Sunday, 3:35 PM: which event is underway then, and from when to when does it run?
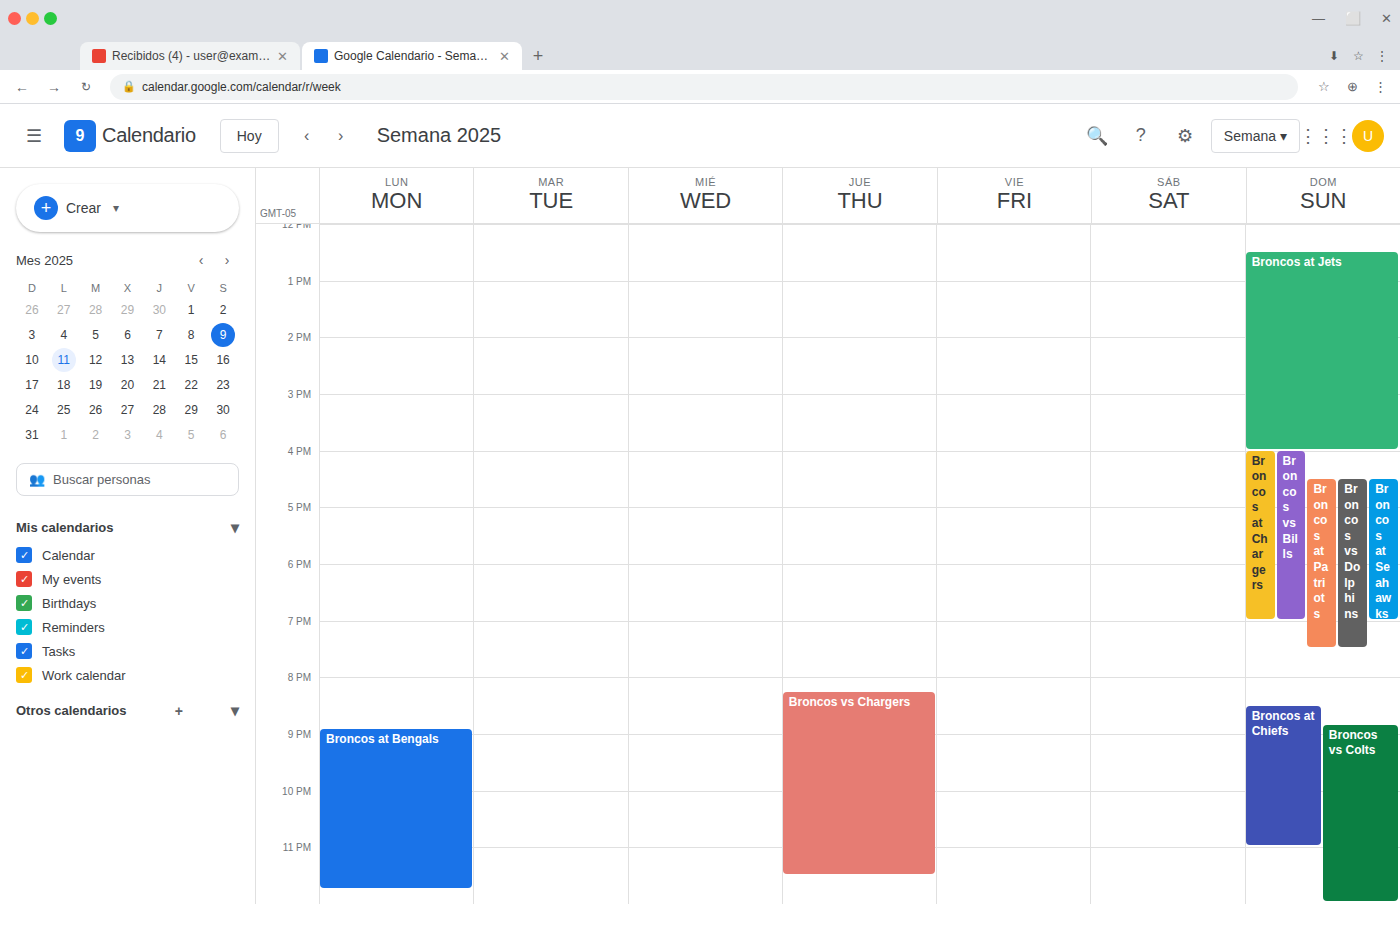
"Broncos at Jets", 12:30 PM to 4:00 PM